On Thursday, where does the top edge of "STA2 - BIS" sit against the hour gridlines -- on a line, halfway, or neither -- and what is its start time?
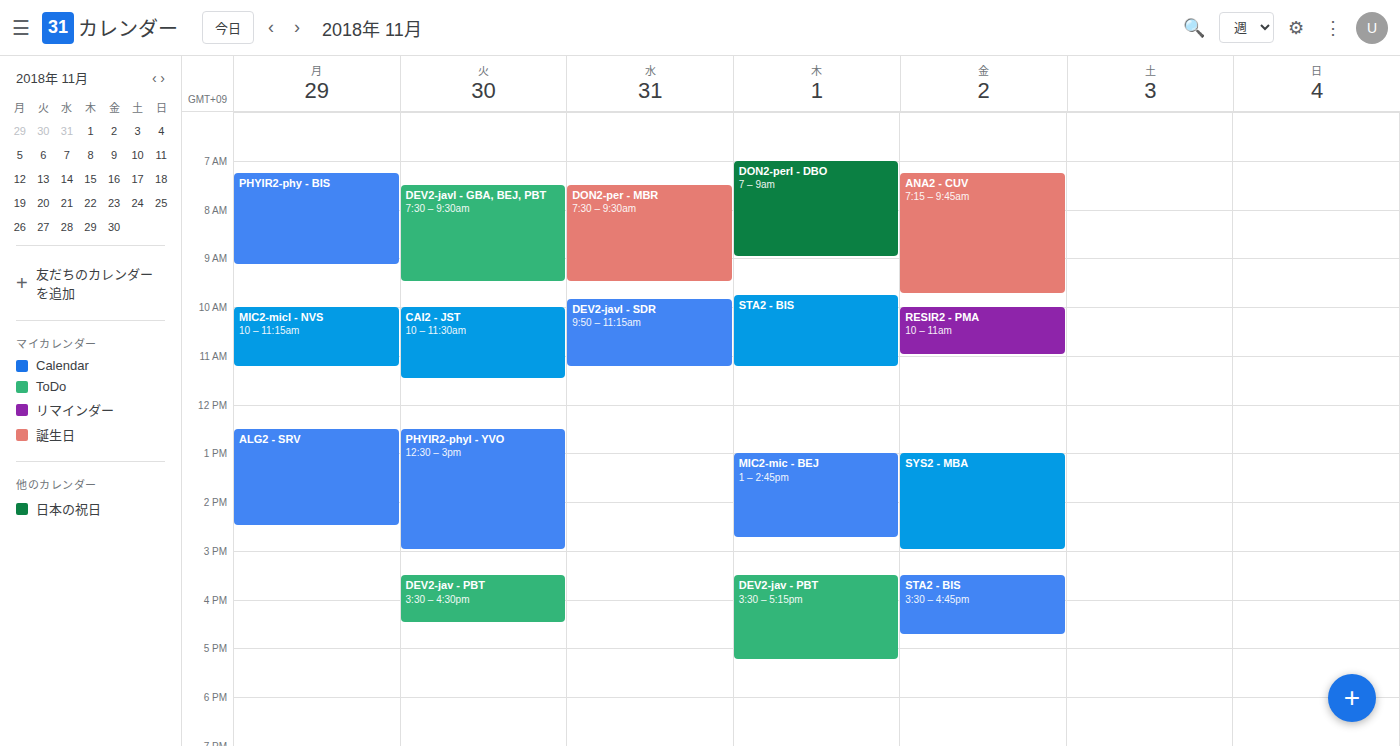
9:45 AM -- neither: three quarters of the way from the 9 AM line to the 10 AM line.